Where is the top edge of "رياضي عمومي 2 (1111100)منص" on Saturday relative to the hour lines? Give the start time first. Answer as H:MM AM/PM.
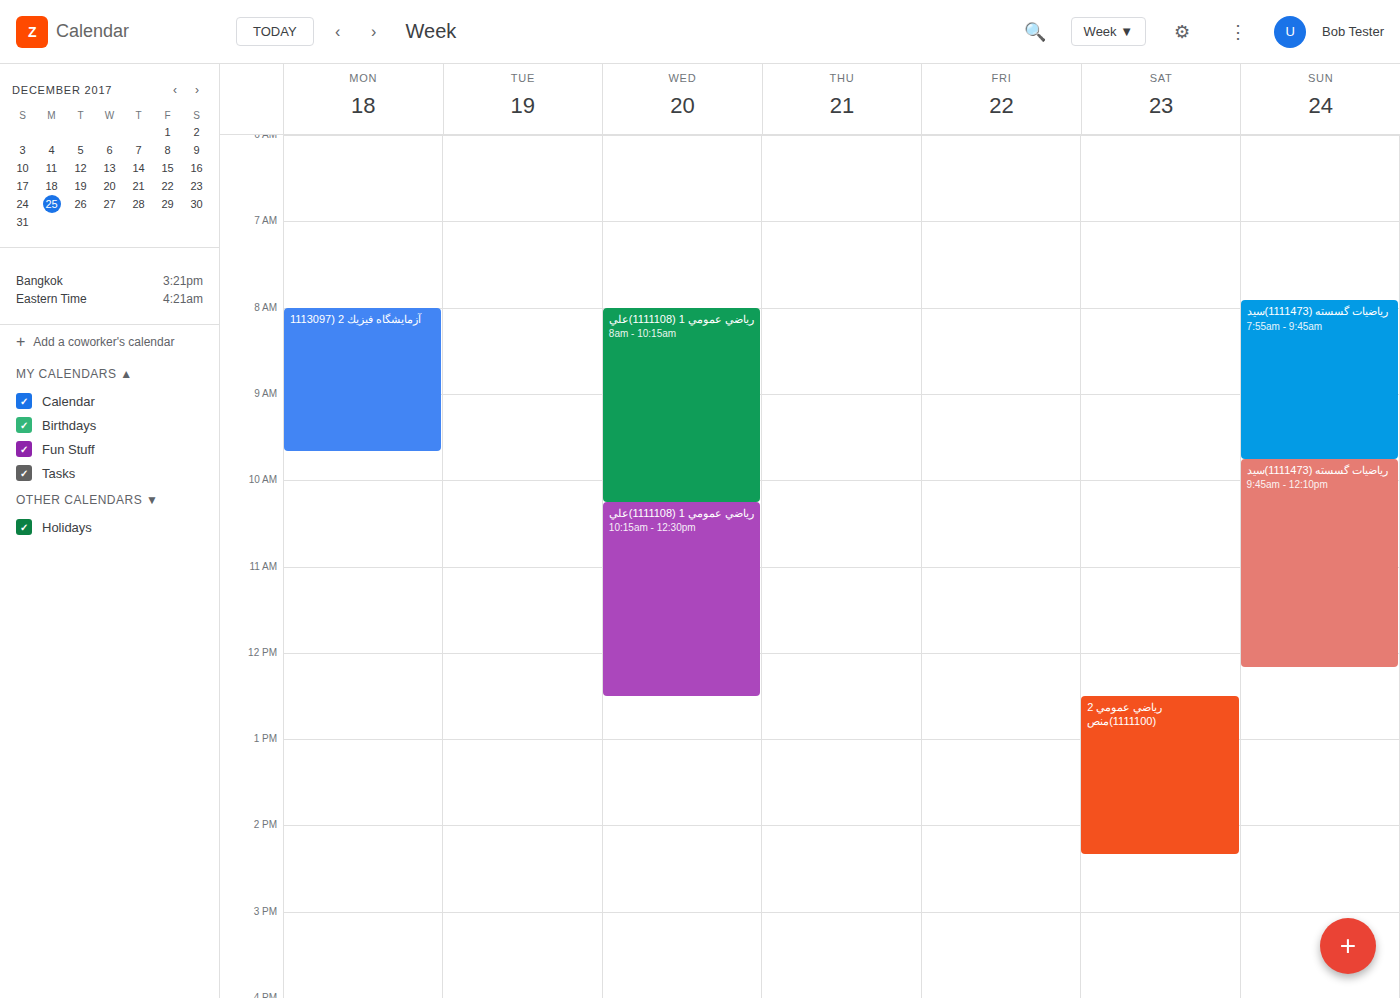
12:30 PM -- halfway between the 12 PM and 1 PM lines.